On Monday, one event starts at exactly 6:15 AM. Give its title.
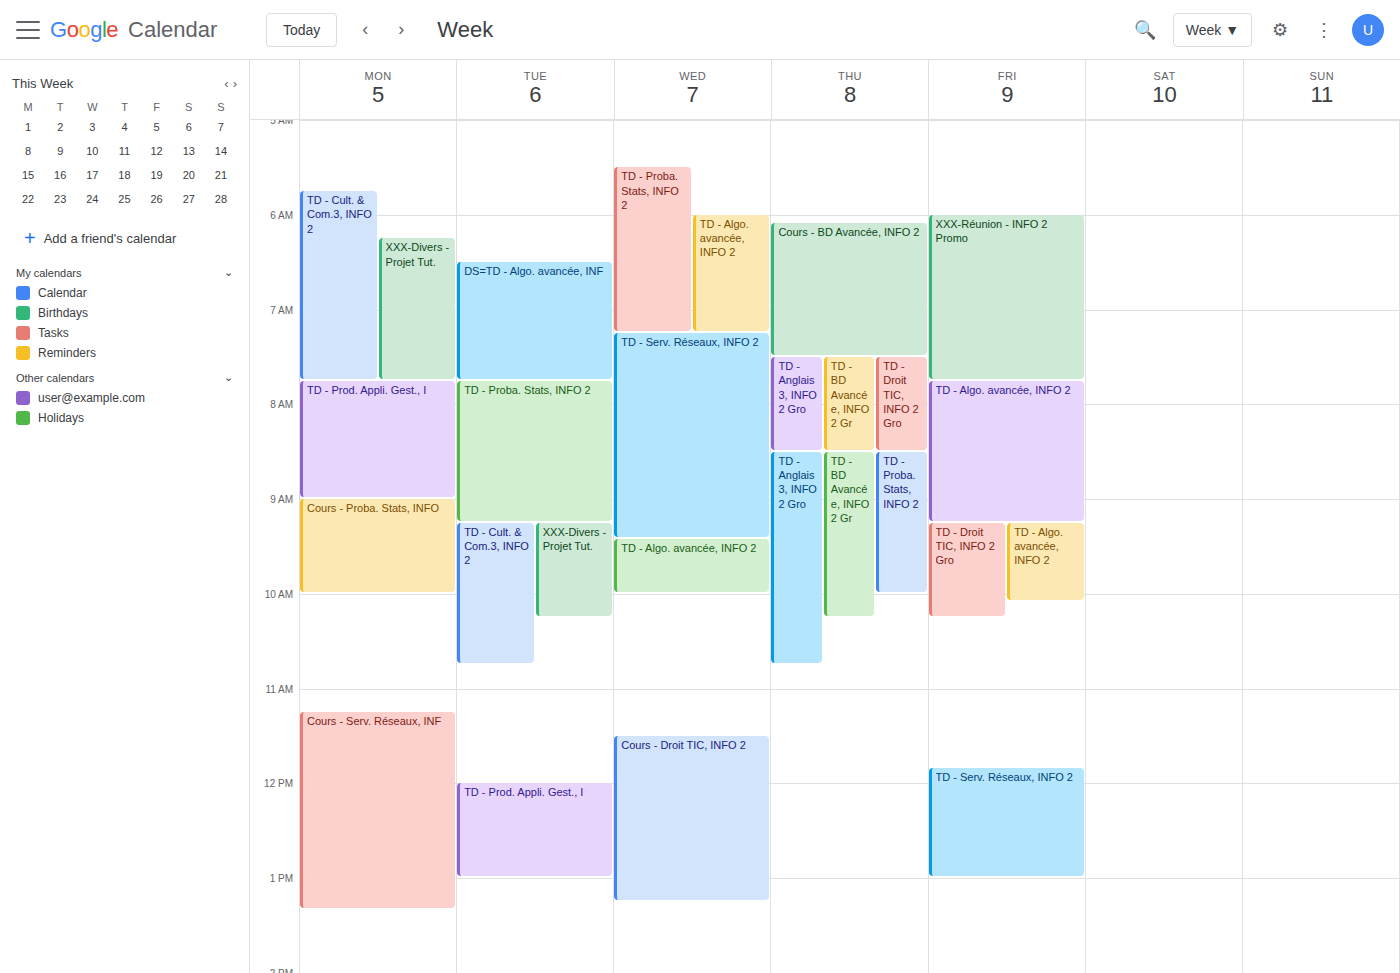
"XXX-Divers - Projet Tut."